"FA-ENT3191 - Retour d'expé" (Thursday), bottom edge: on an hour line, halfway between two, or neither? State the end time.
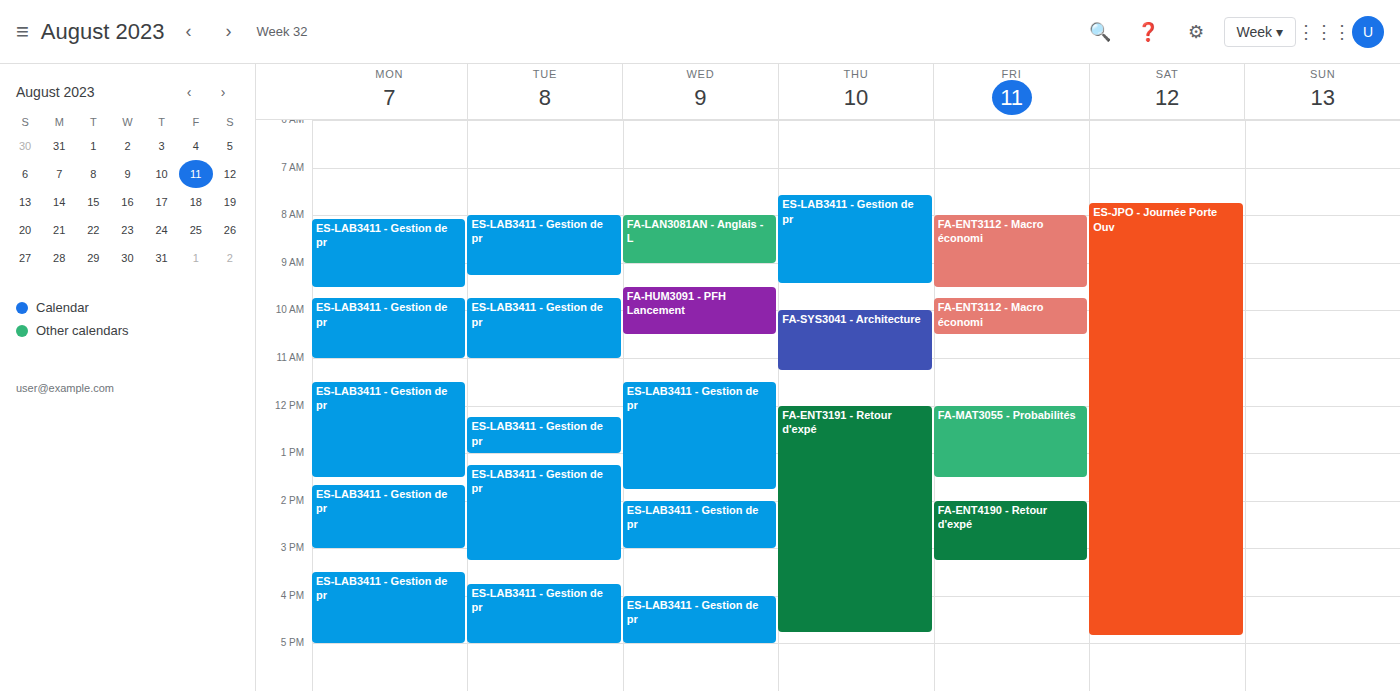
4:45 PM -- neither: three quarters of the way from the 4 PM line to the 5 PM line.